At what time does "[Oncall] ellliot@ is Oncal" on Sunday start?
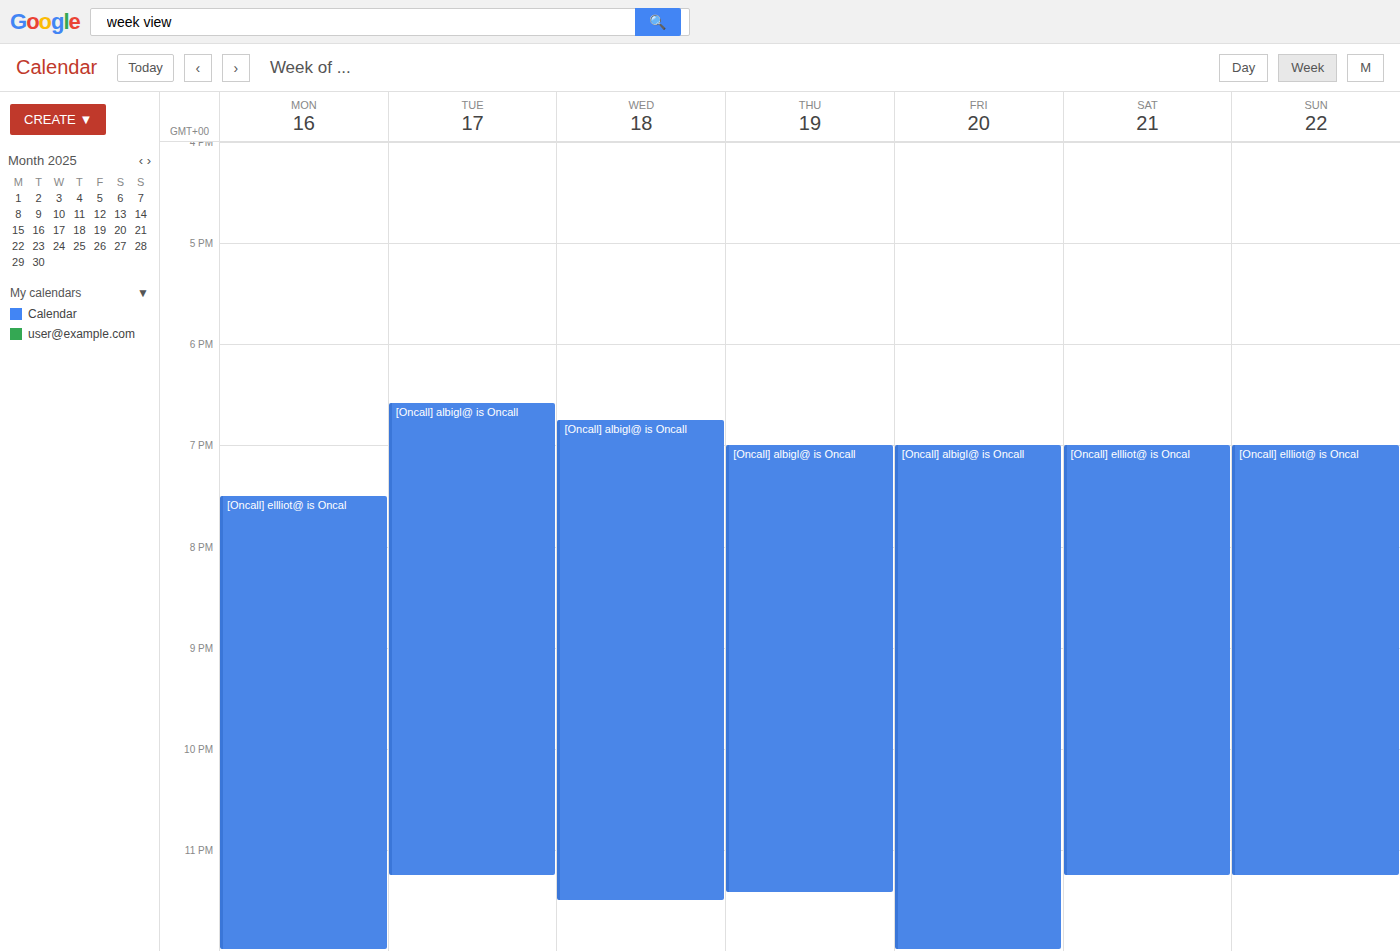
7:00 PM